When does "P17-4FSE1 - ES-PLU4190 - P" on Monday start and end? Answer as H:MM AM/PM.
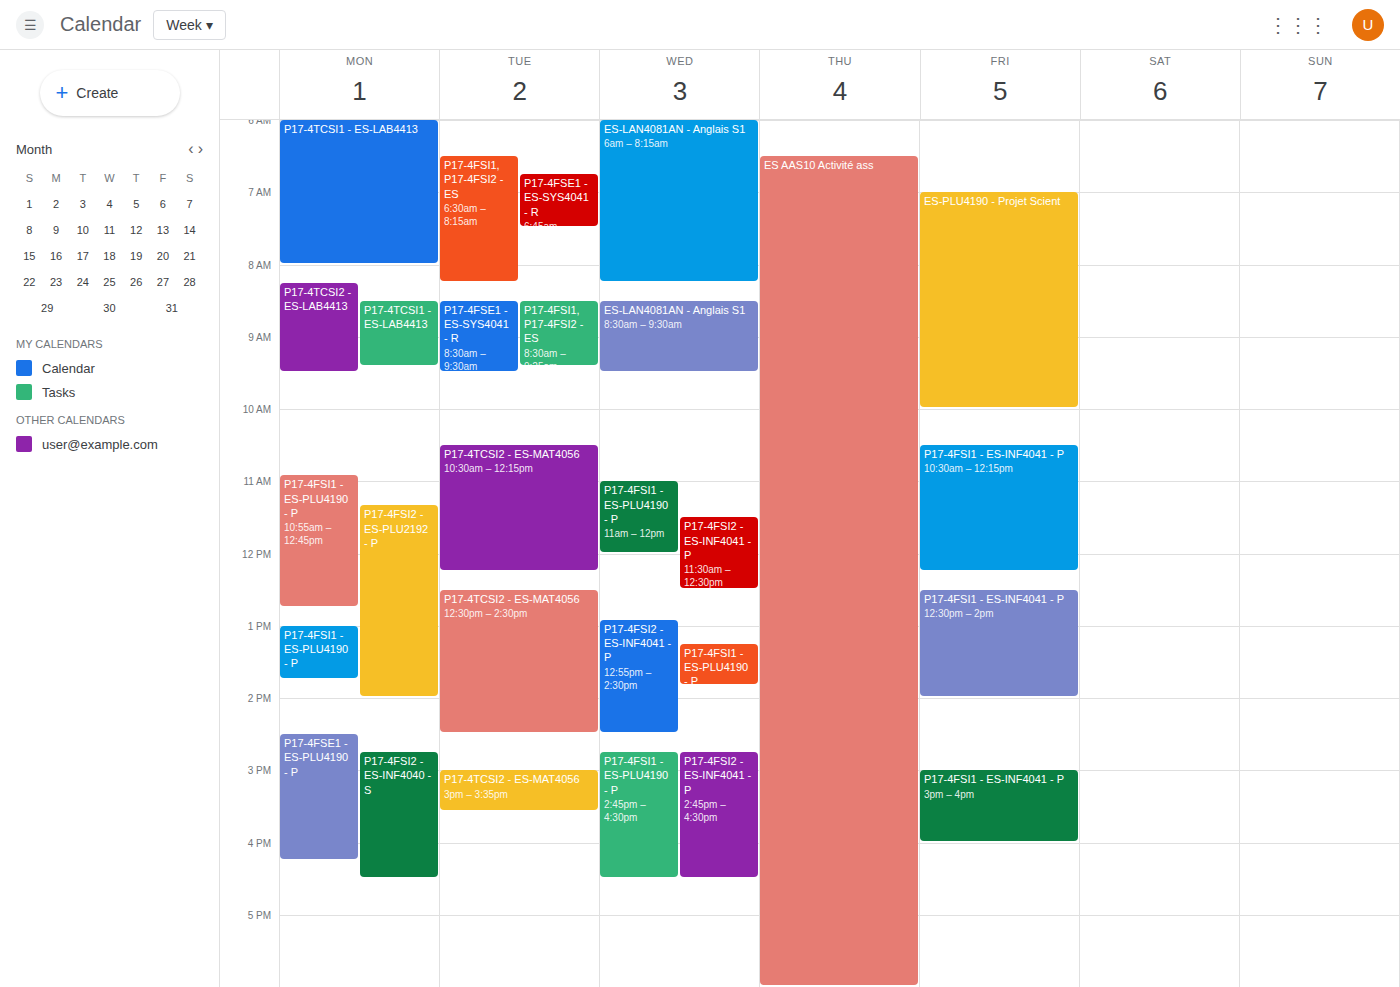
2:30 PM to 4:15 PM